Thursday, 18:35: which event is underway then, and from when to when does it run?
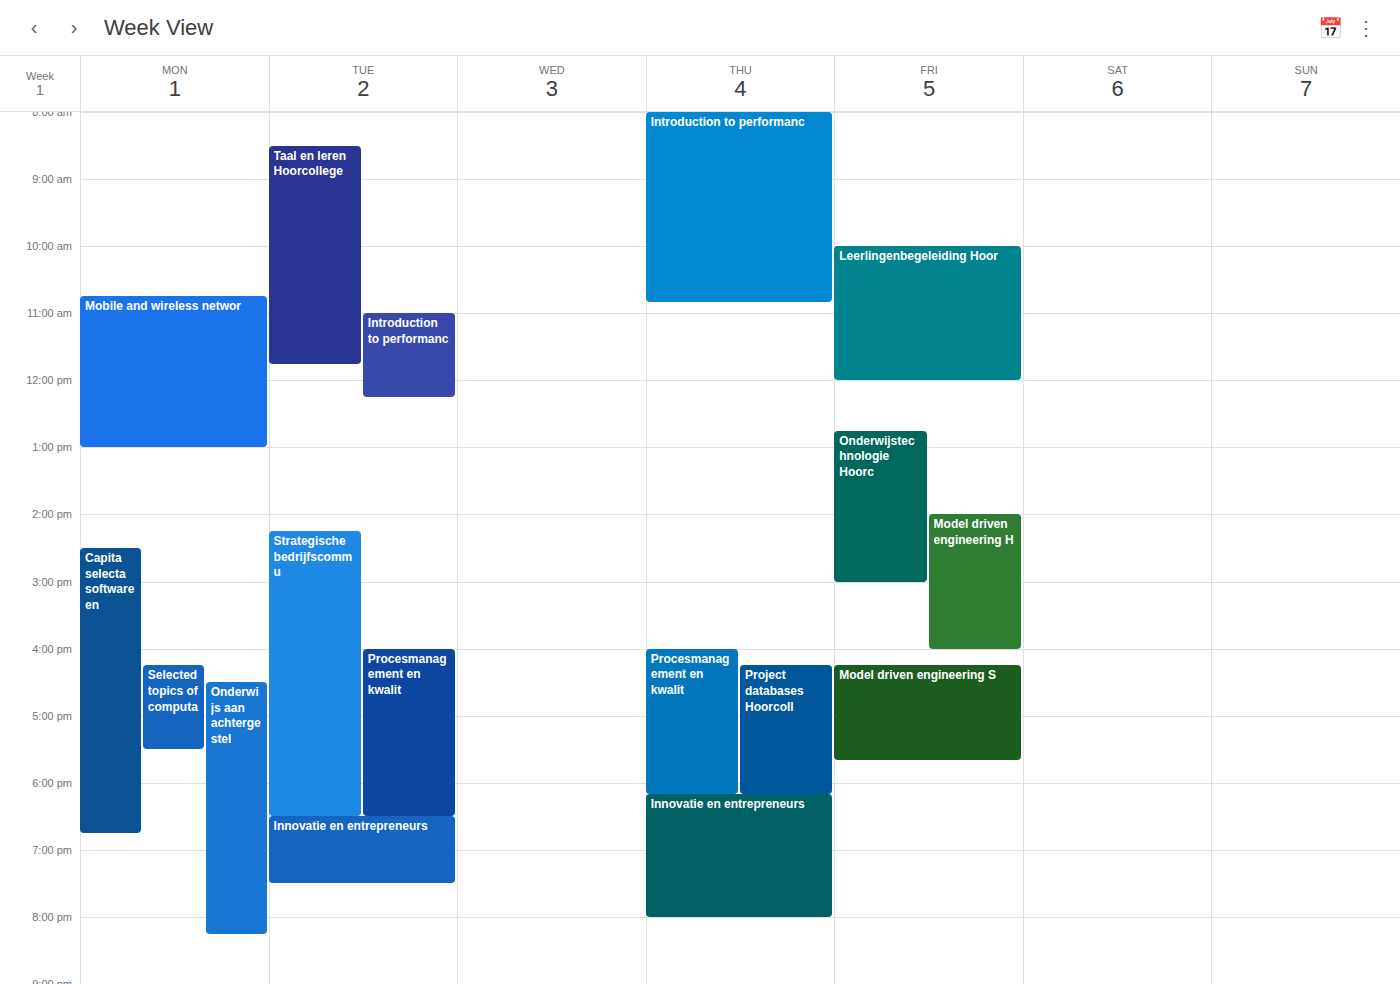
"Innovatie en entrepreneurs", 18:10 to 20:00